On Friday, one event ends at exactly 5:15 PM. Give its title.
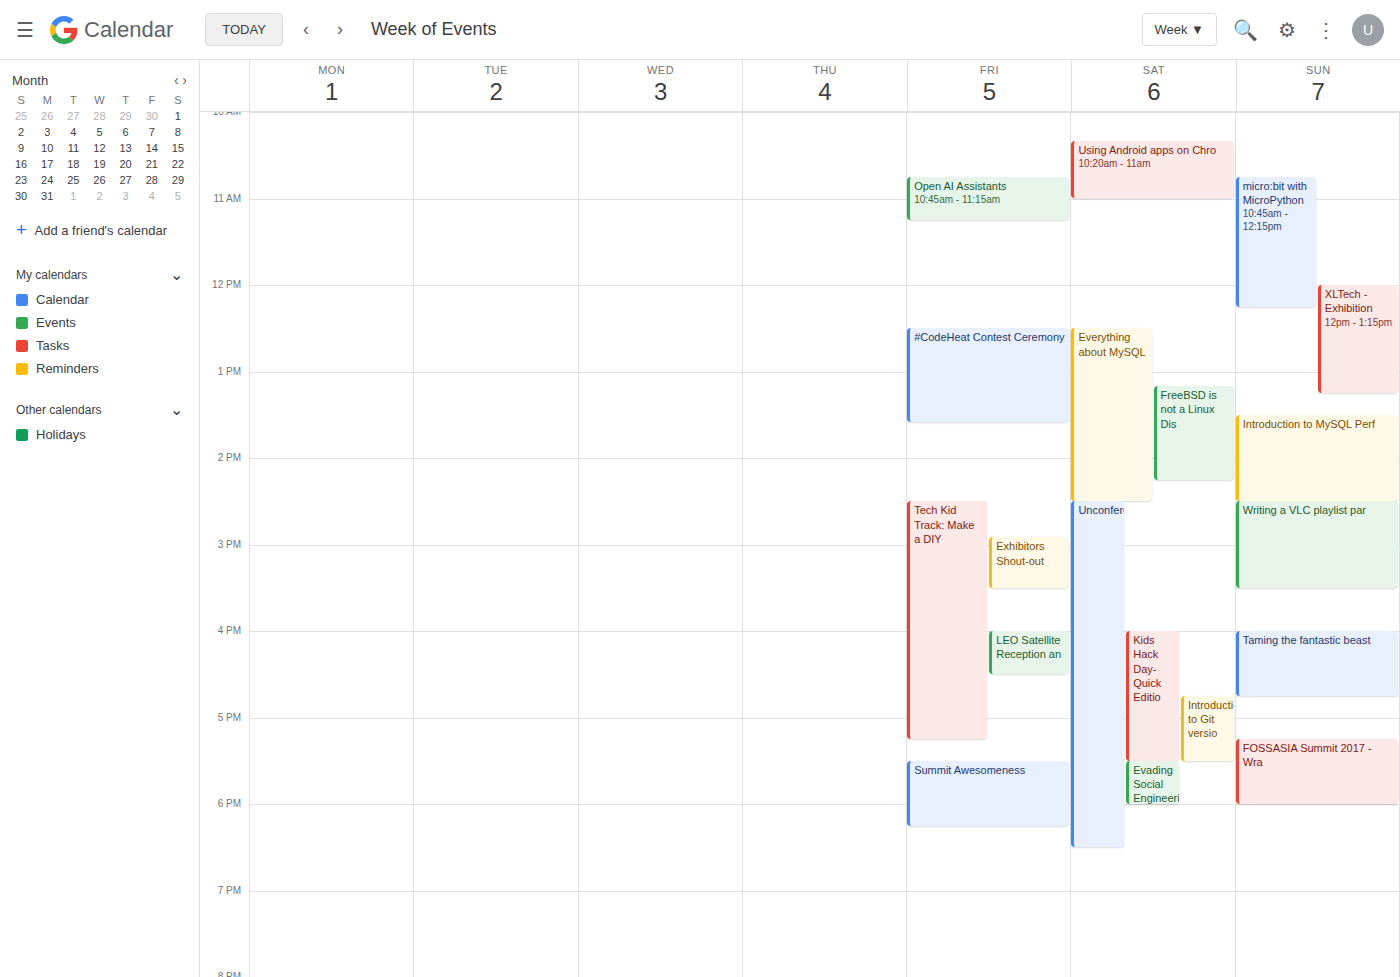
"Tech Kid Track: Make a DIY"